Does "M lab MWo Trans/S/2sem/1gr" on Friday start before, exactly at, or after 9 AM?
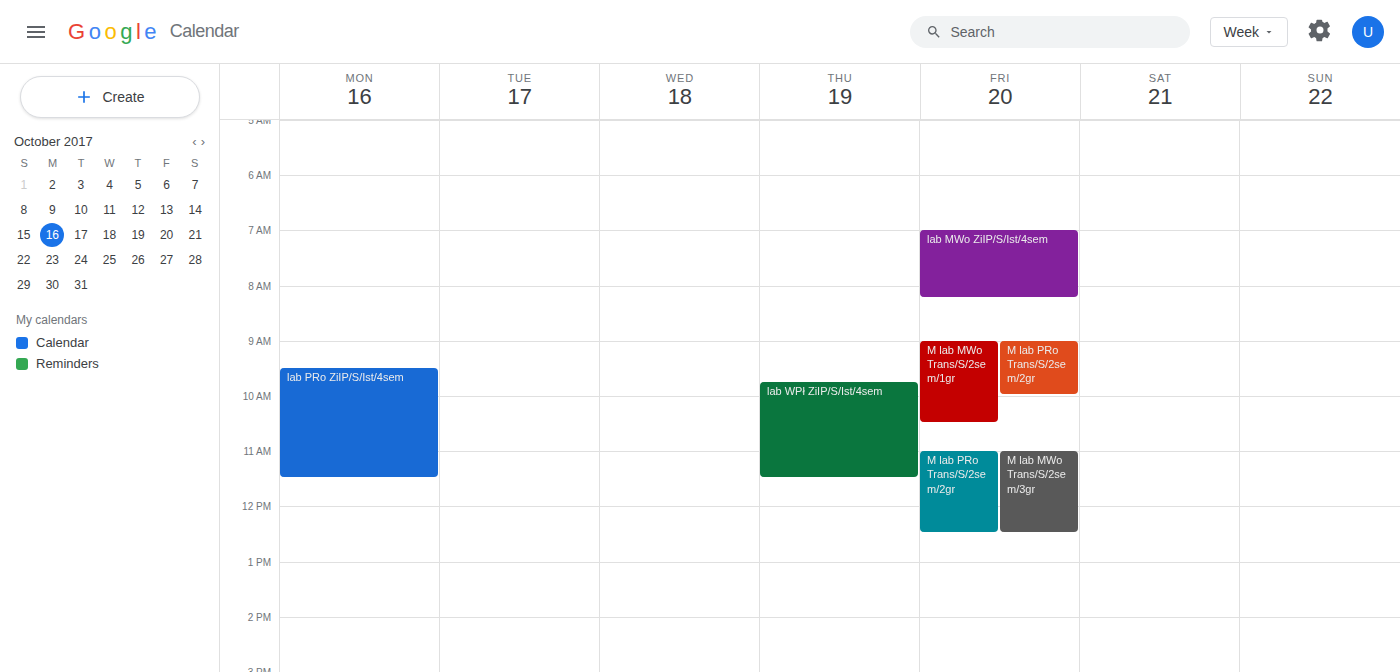
9:00 AM -- exactly at 9 AM, on the 9 AM line.